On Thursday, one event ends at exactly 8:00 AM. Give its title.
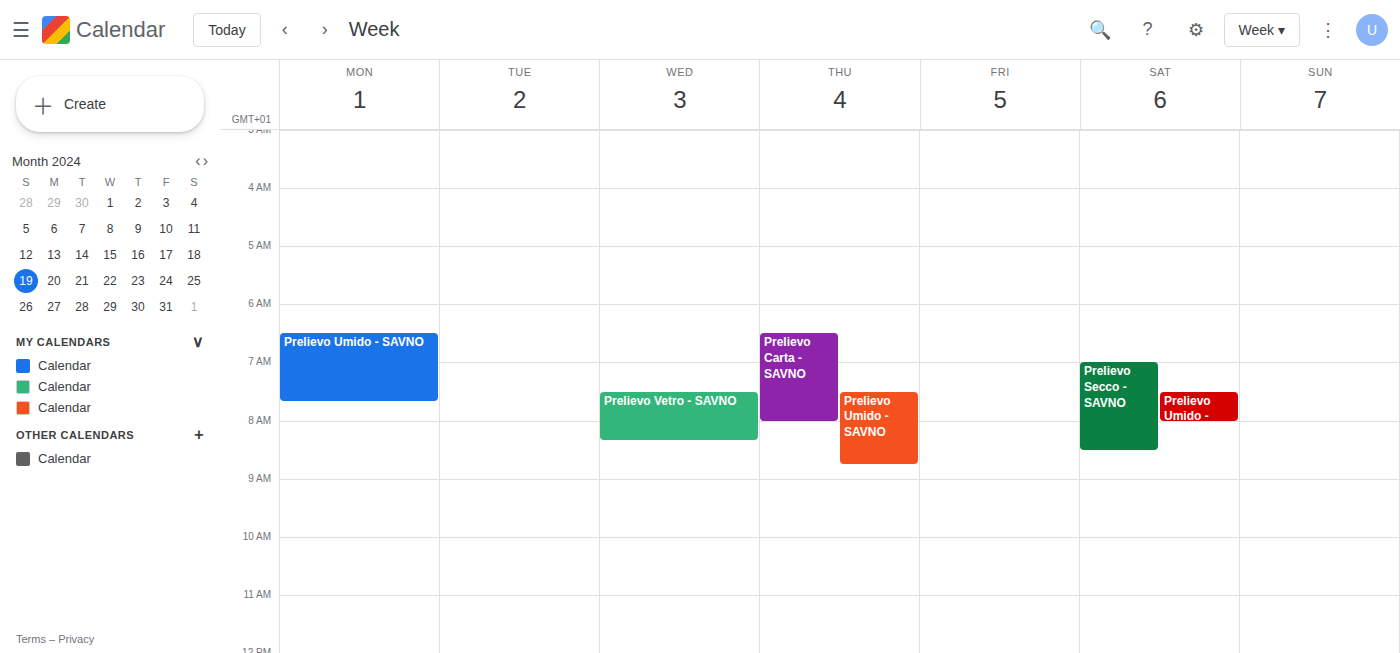
"Prelievo Carta - SAVNO"